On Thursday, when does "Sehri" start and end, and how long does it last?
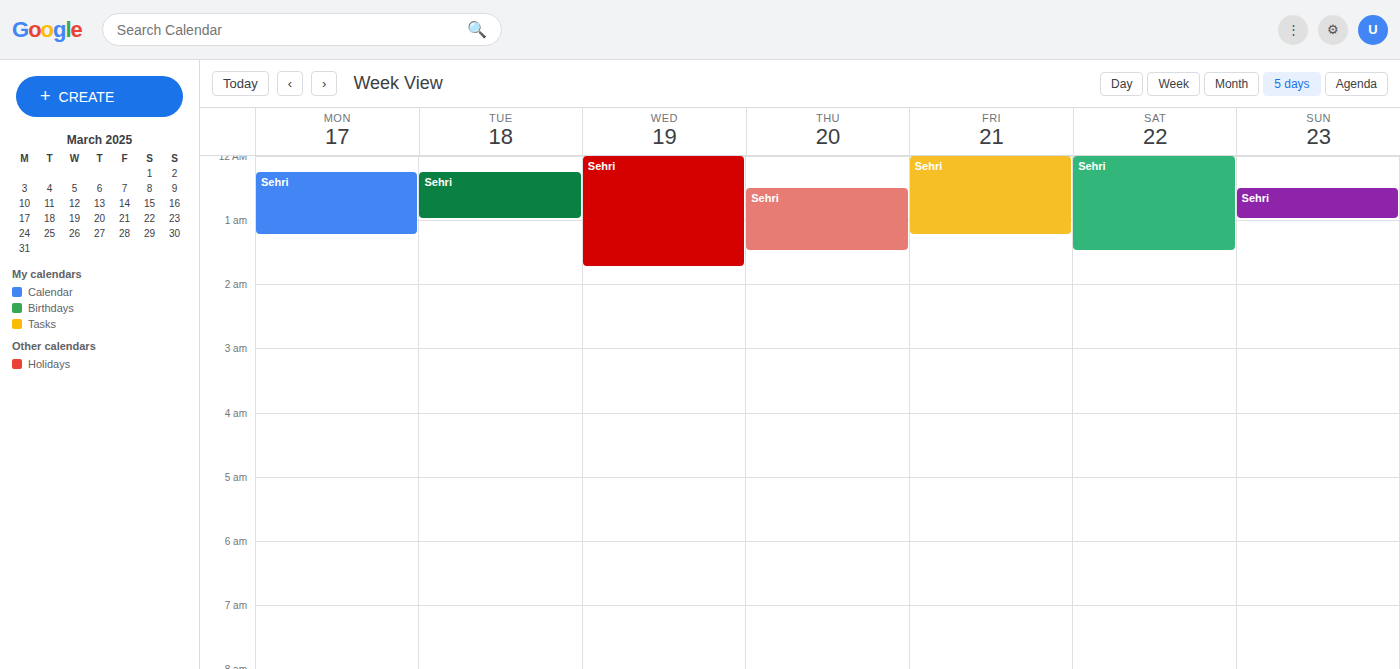
12:30 AM to 1:30 AM, 1 hour